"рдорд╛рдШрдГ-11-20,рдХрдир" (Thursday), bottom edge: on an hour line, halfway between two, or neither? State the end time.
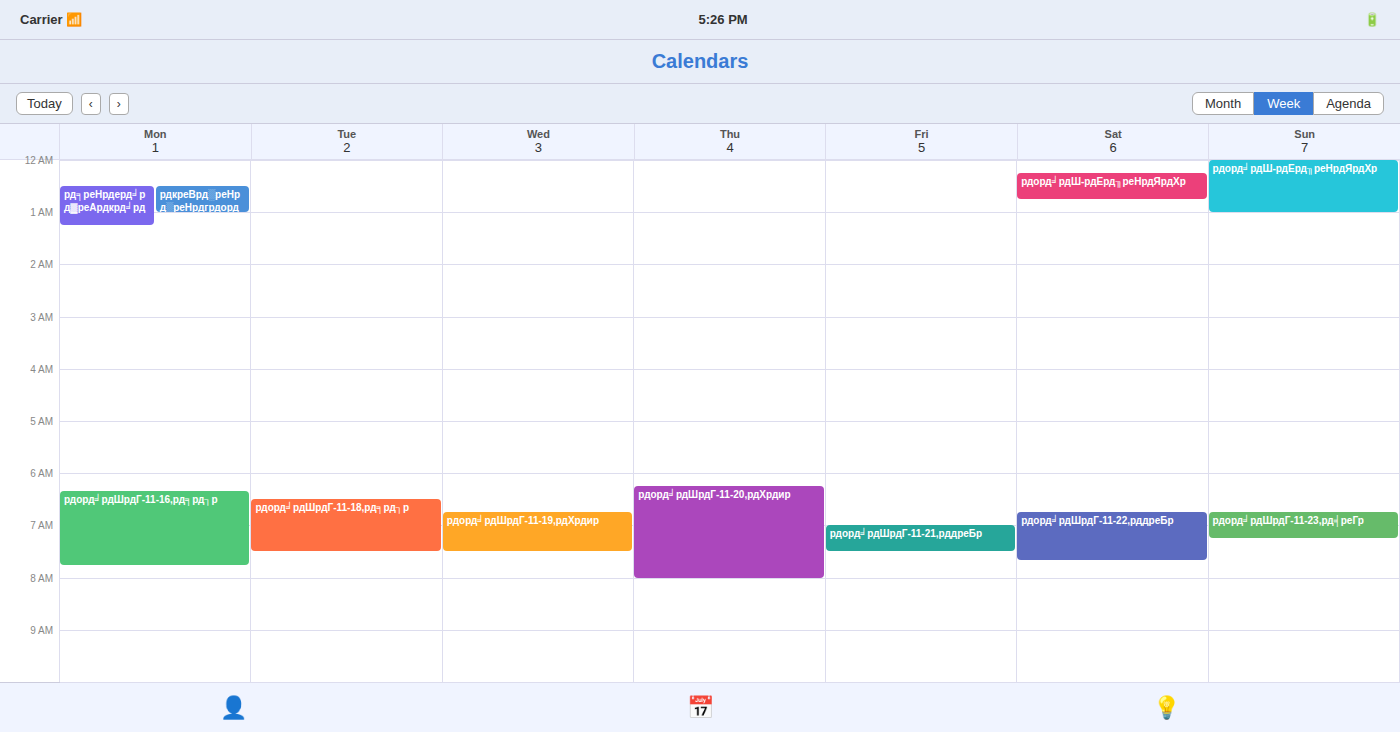
8:00 AM -- exactly on the 8 AM line.